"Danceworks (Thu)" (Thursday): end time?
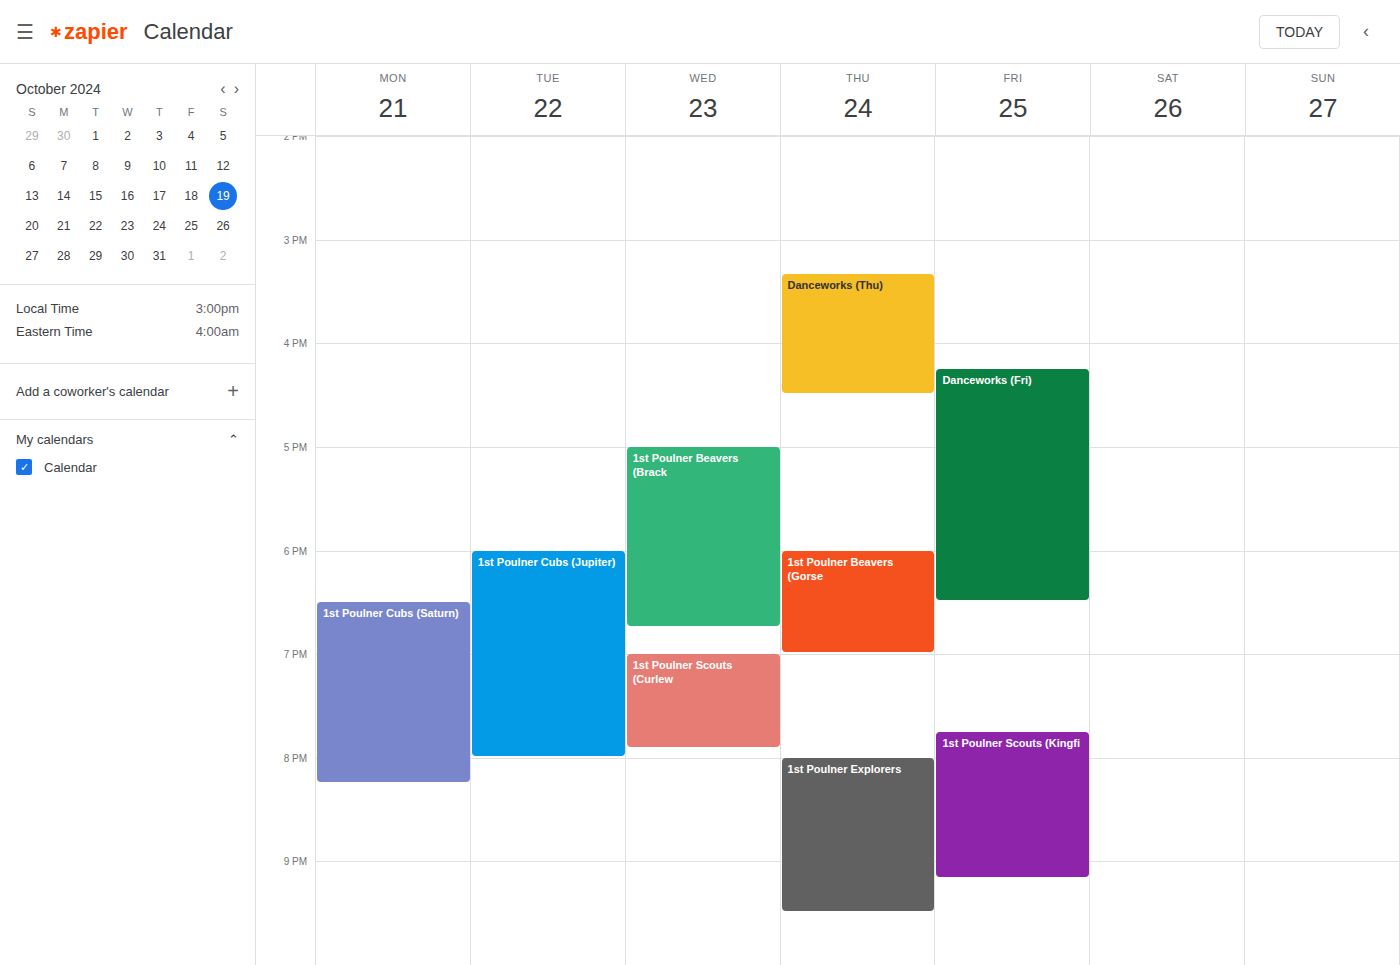
4:30 PM